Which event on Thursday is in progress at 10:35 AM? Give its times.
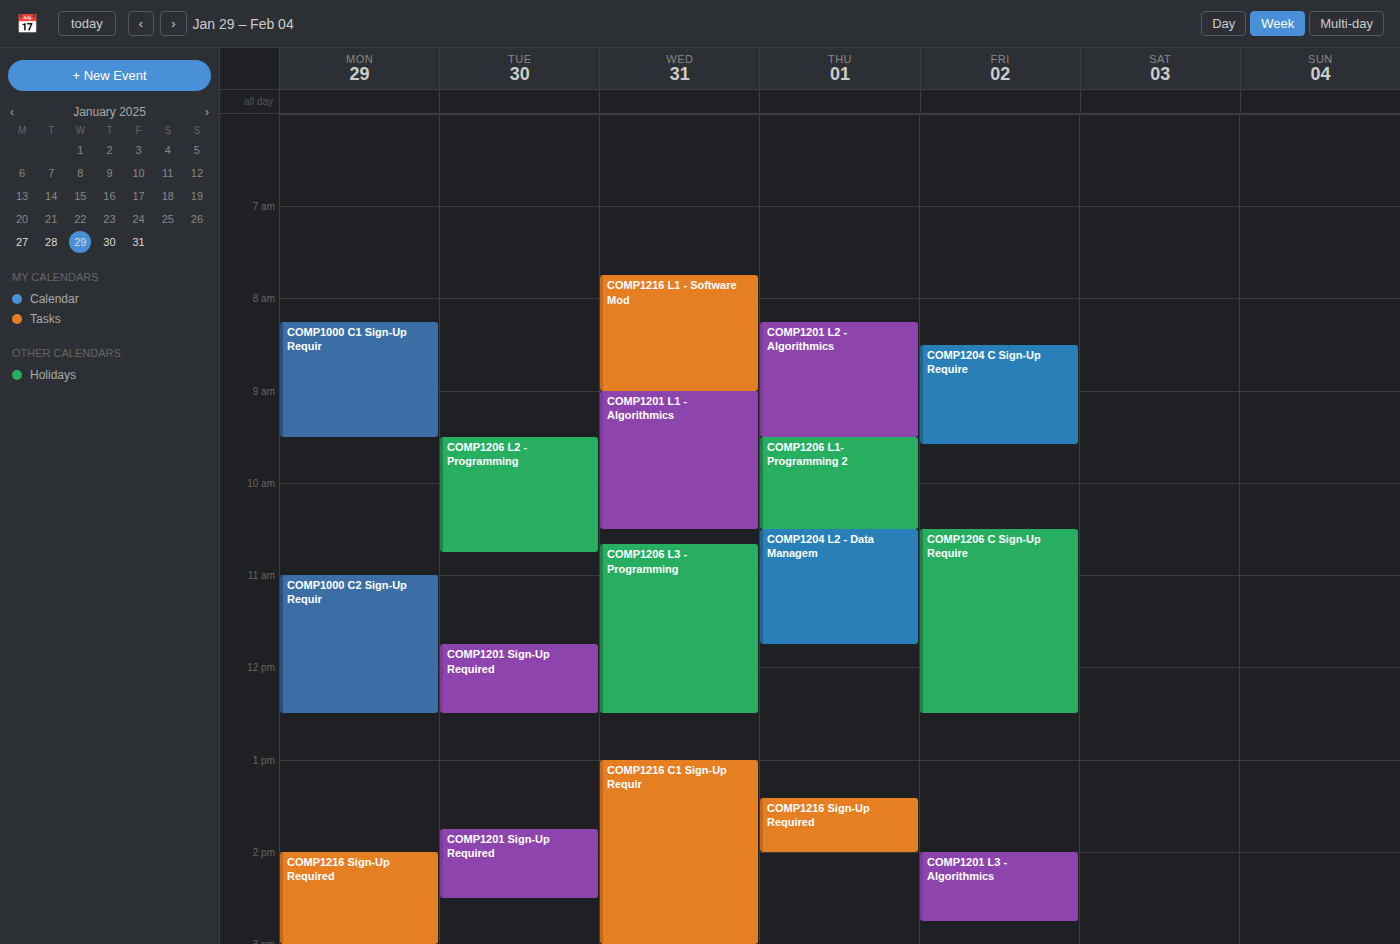
"COMP1204 L2 - Data Managem", 10:30 AM to 11:45 AM